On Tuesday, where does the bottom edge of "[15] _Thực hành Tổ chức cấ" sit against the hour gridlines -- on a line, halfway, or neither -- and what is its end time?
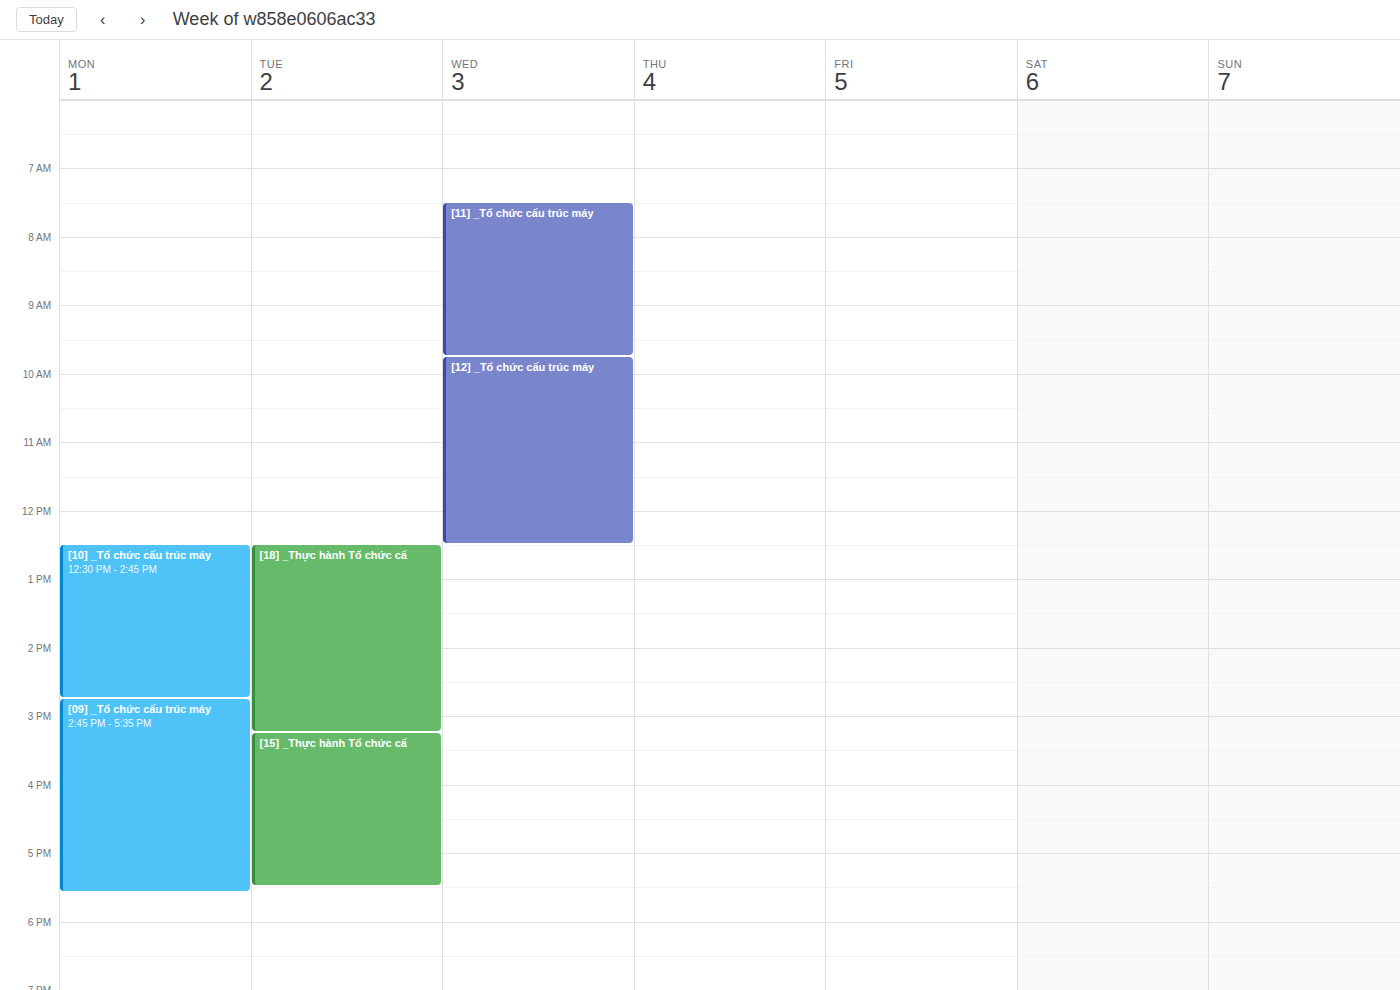
5:30 PM -- halfway between the 5 PM and 6 PM lines.